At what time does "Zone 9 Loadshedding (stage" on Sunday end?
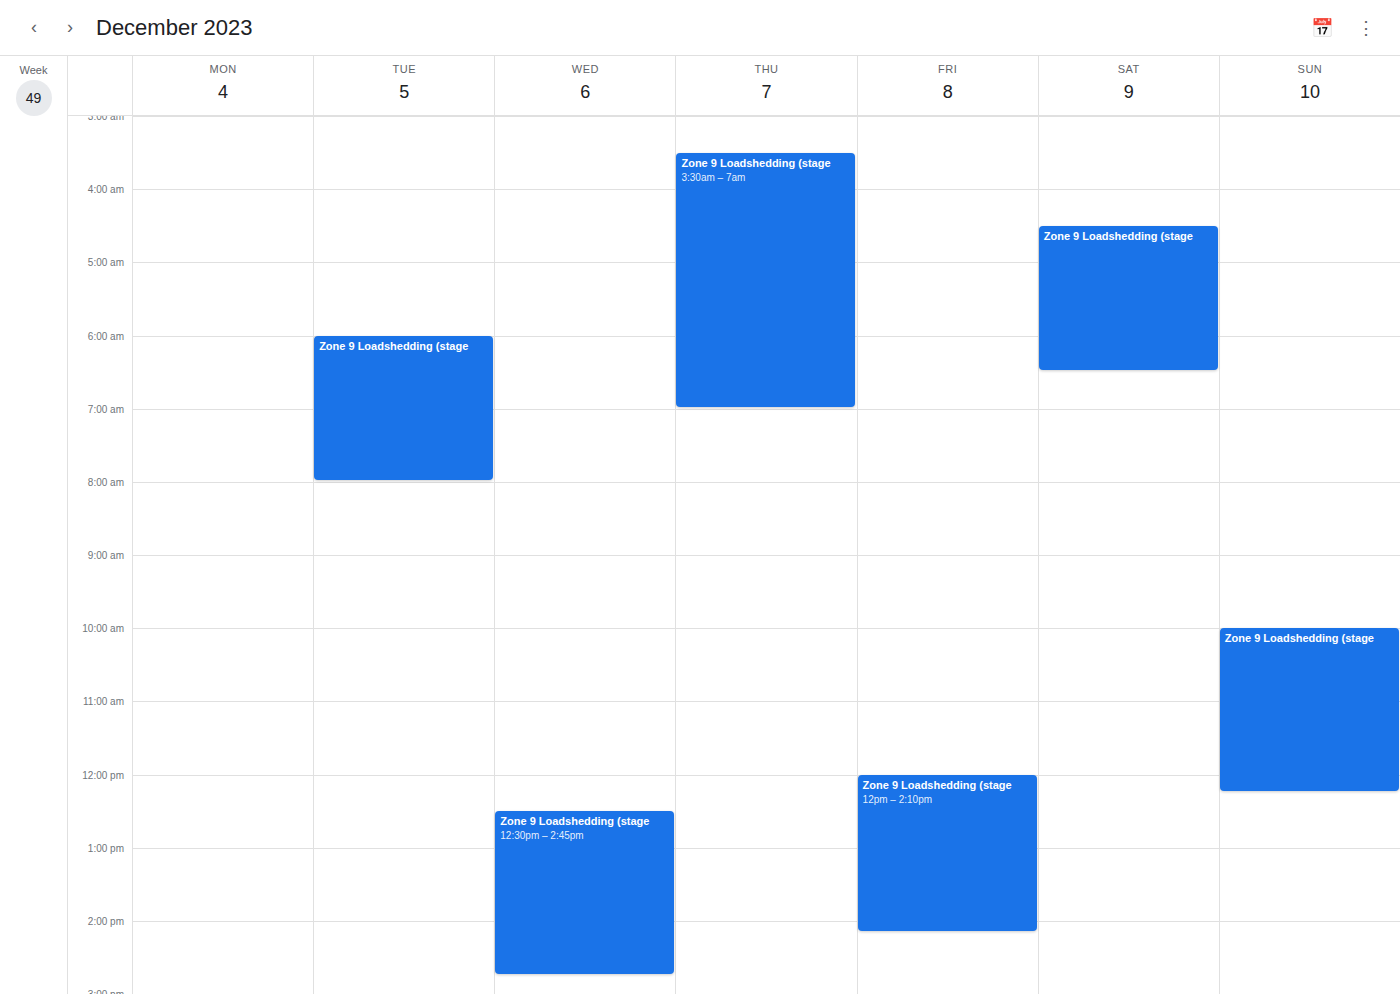
12:15 PM